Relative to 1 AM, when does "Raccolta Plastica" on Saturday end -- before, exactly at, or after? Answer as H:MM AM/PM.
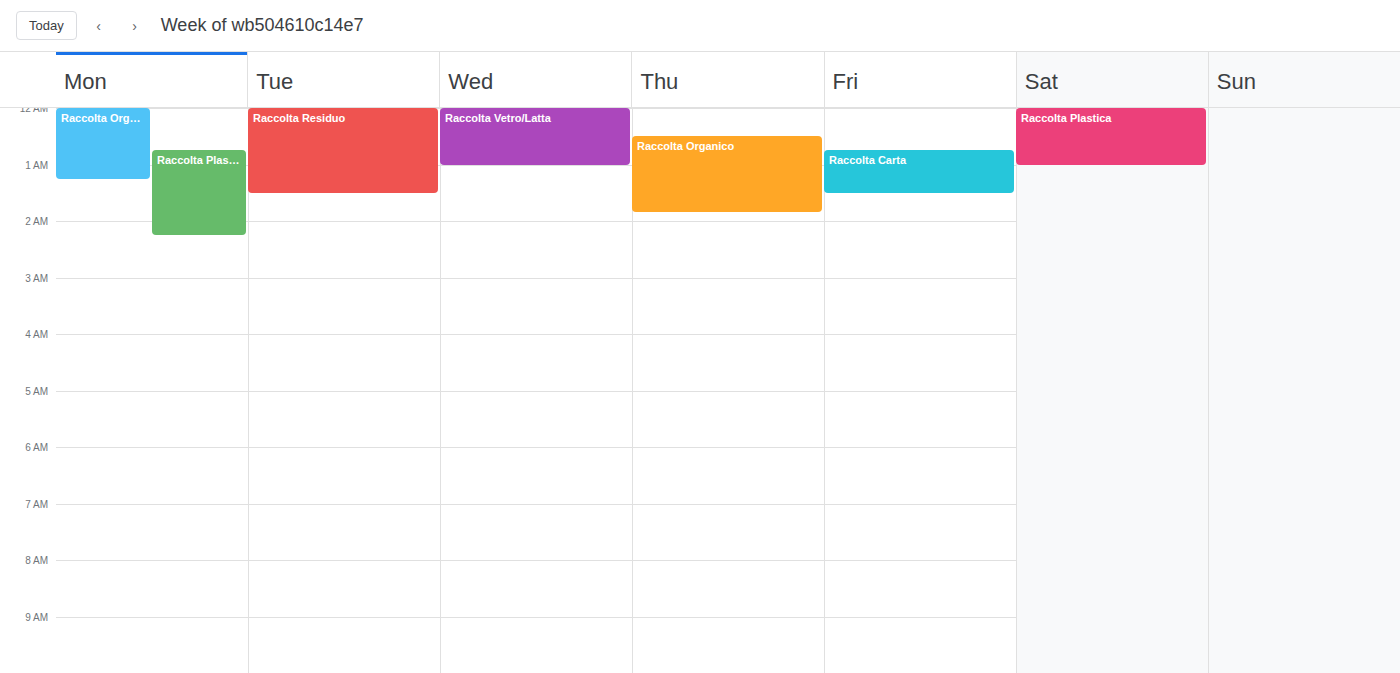
1:00 AM -- exactly at 1 AM, on the 1 AM line.